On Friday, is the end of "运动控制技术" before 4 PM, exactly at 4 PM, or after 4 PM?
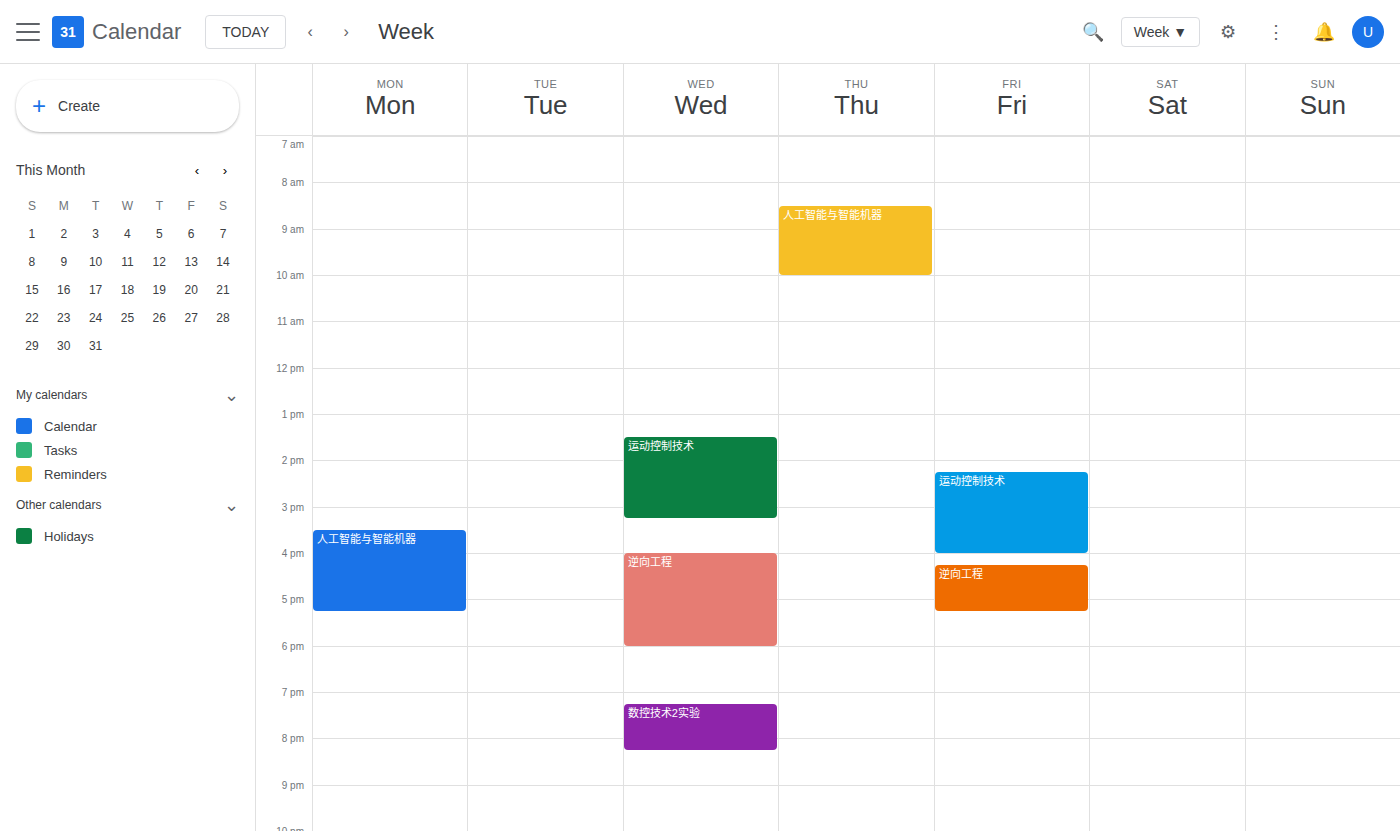
4:00 PM -- exactly at 4 PM, on the 4 PM line.